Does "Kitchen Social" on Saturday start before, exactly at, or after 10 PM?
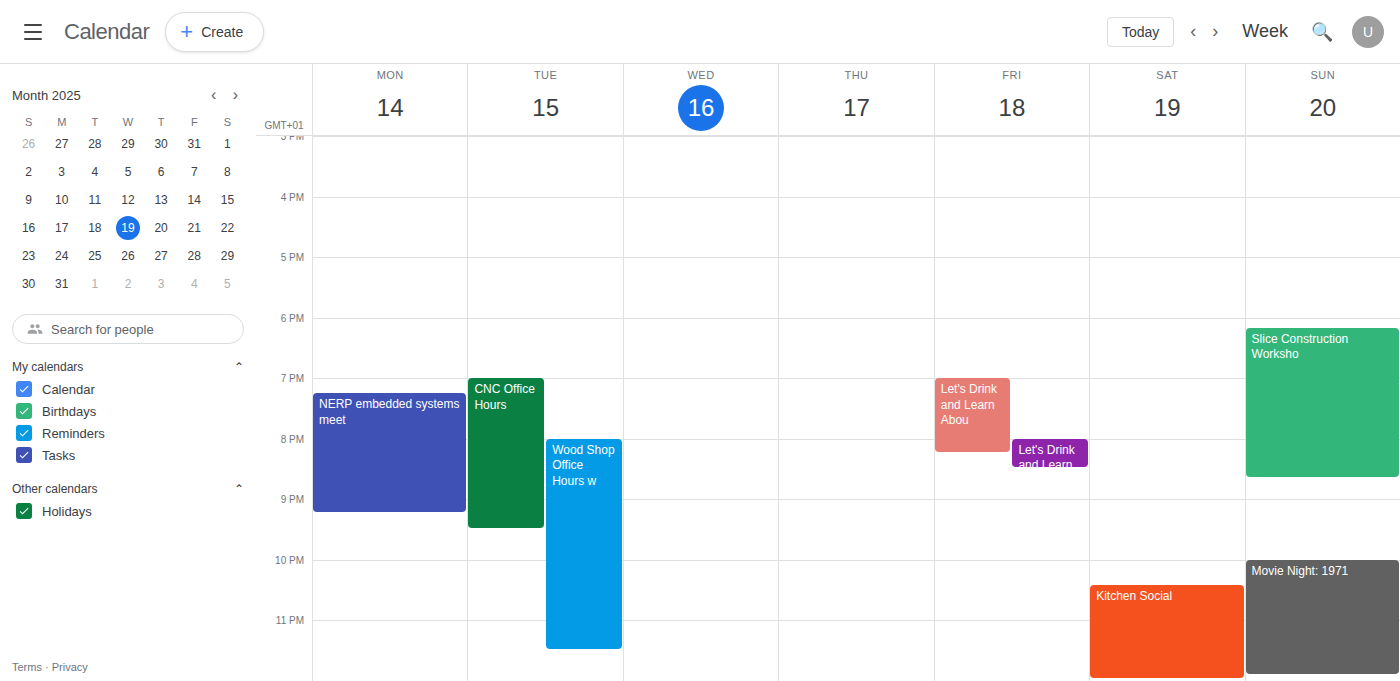
10:25 PM -- after 10 PM, 25 minutes below the 10 PM line.